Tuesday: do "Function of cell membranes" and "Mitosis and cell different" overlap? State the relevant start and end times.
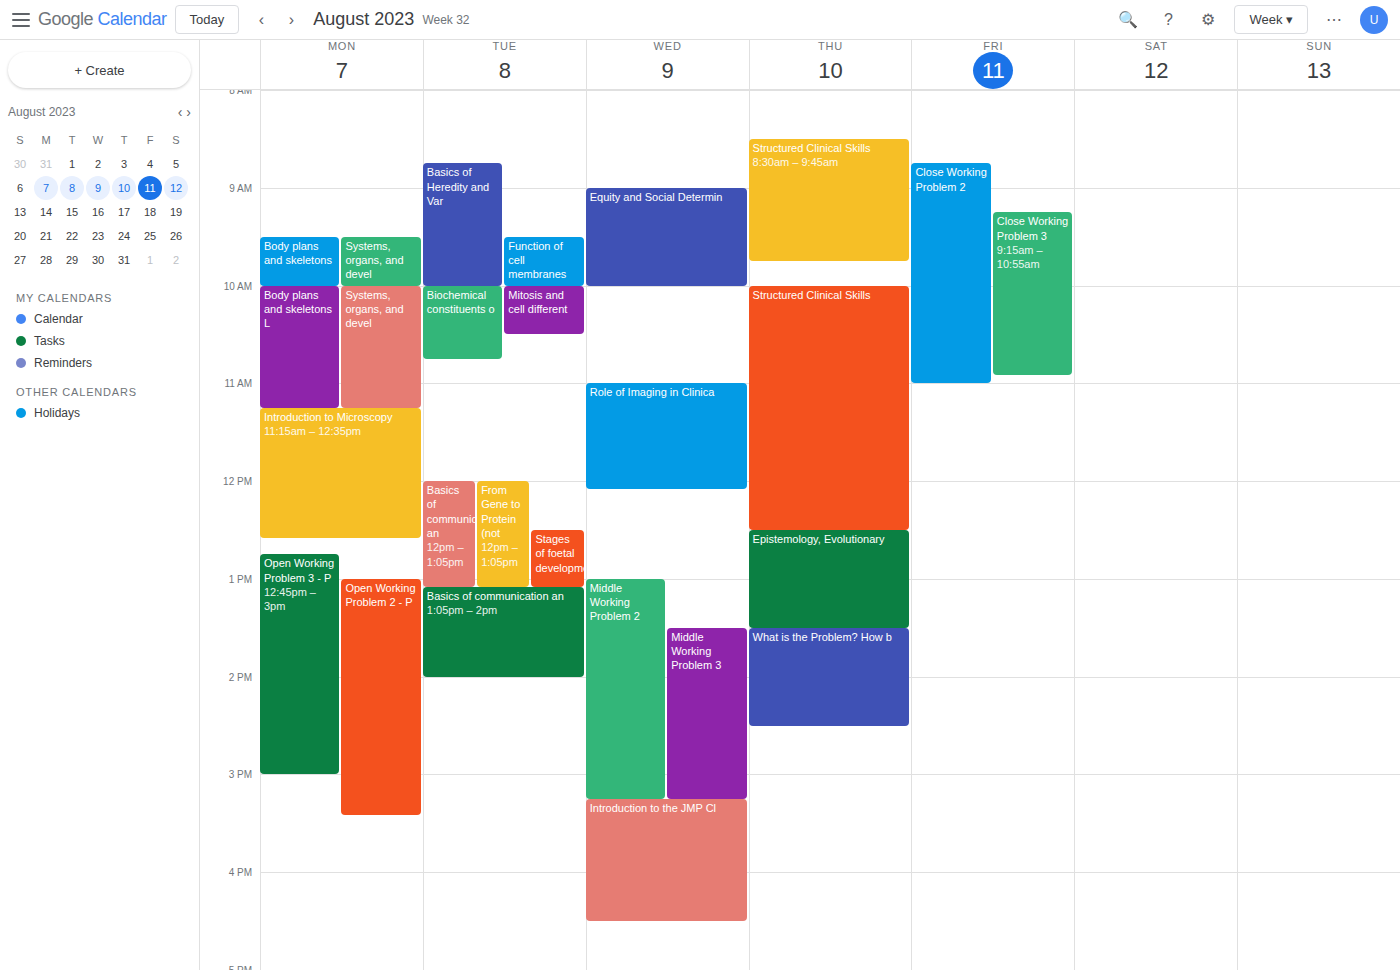
"Function of cell membranes" ends at 10:00 AM, exactly when "Mitosis and cell different" starts -- they touch but do not overlap.